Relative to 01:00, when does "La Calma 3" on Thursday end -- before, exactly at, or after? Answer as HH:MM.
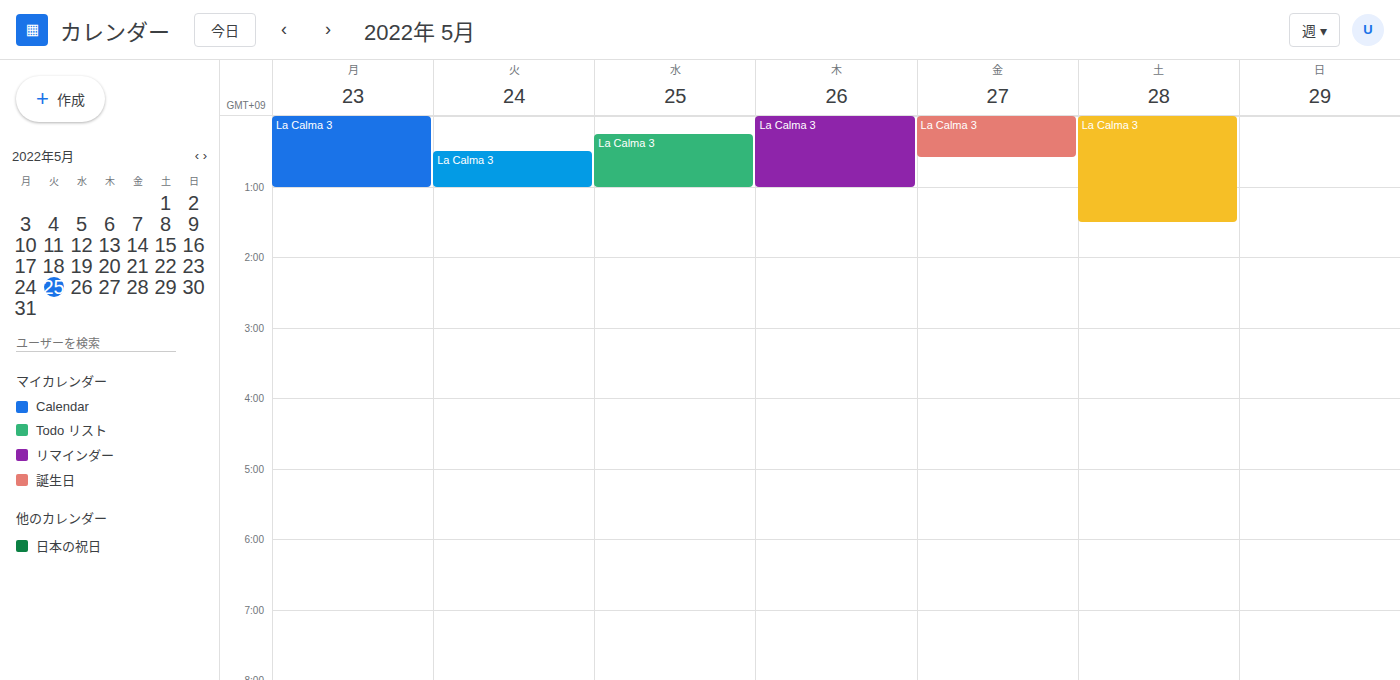
01:00 -- exactly at 01:00, on the 01:00 line.